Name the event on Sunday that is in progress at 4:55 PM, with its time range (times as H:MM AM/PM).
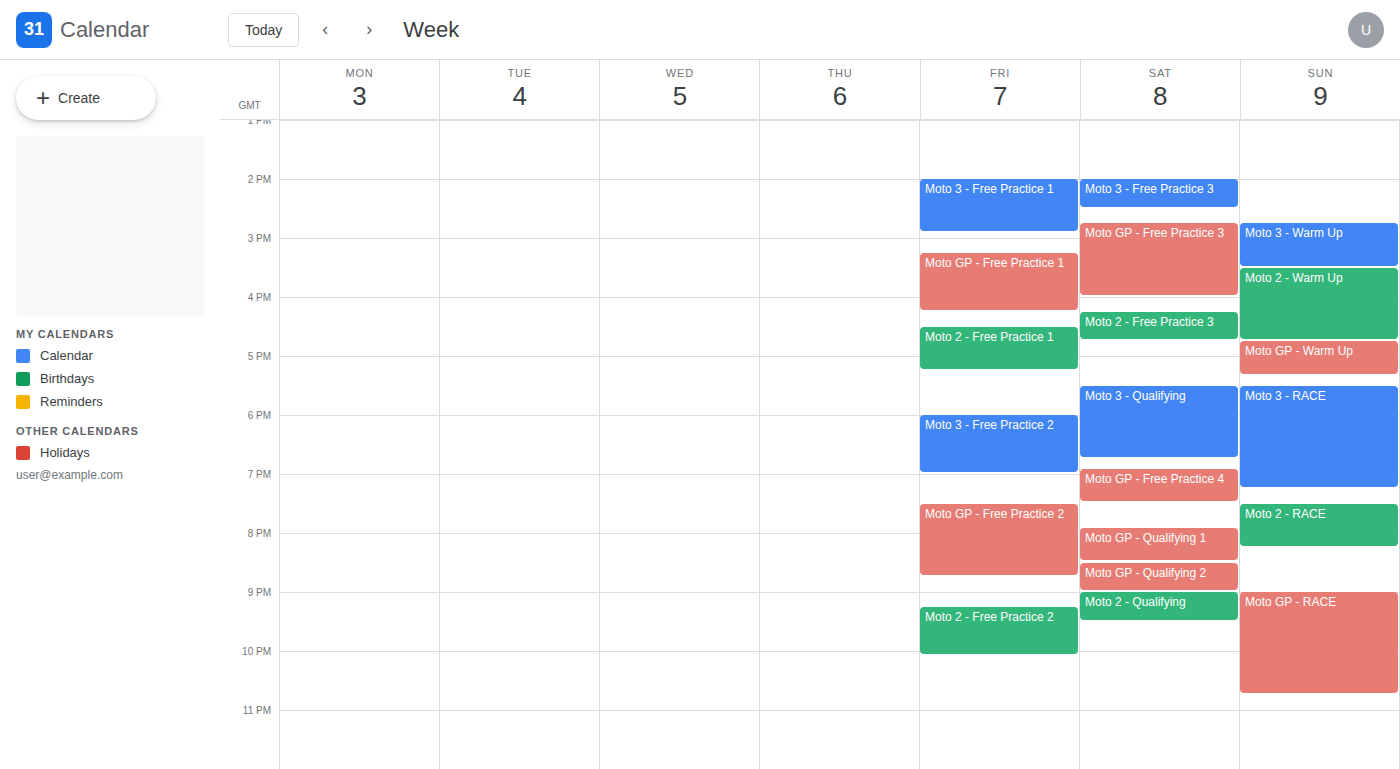
"Moto GP - Warm Up", 4:45 PM to 5:20 PM